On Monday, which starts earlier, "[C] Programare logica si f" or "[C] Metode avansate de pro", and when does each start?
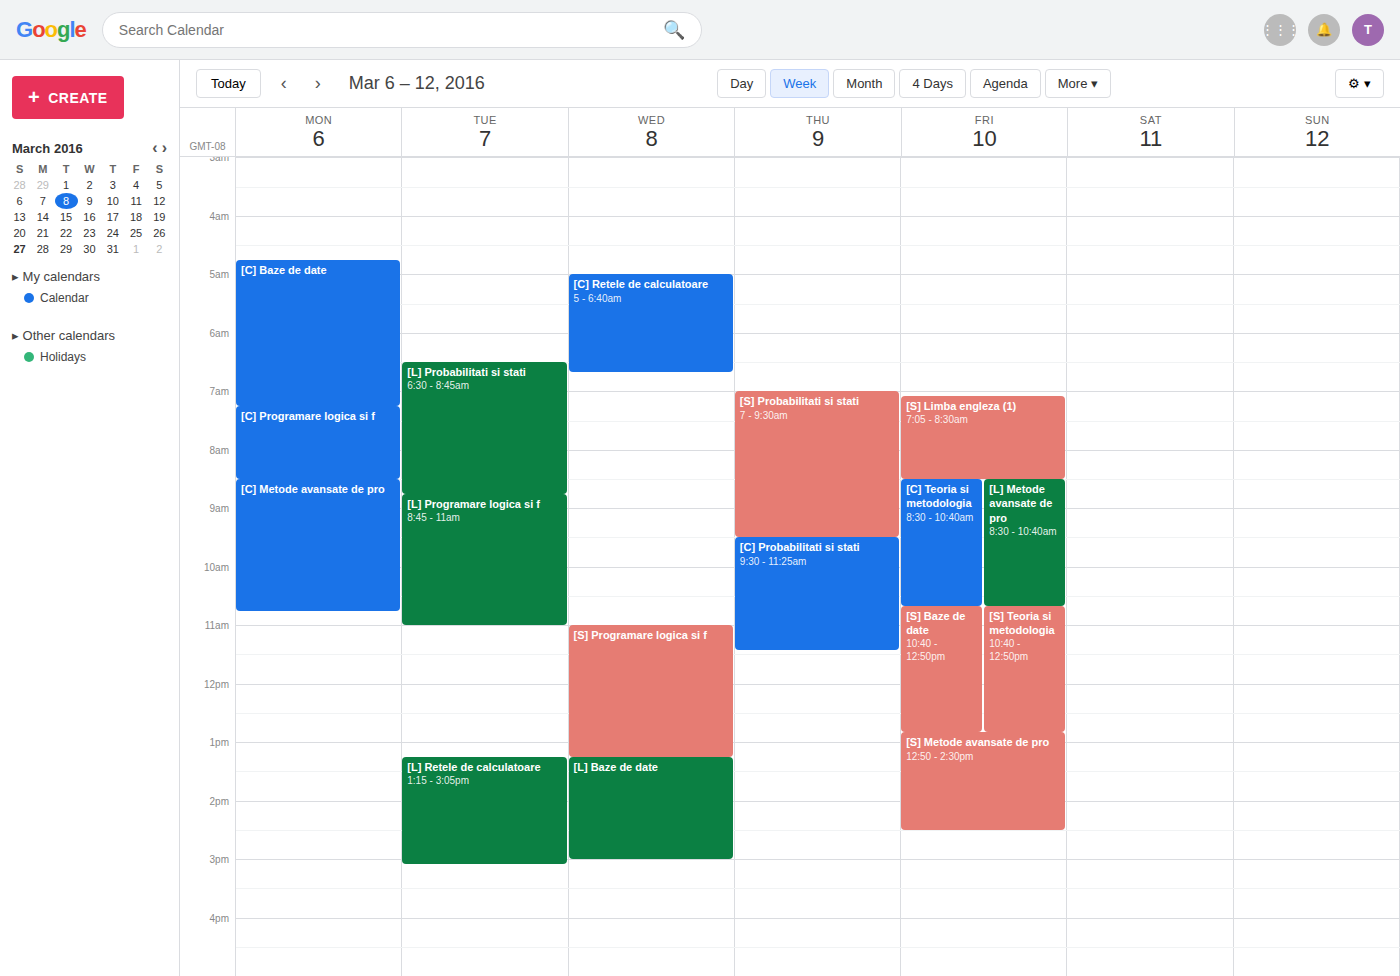
"[C] Programare logica si f" 7:15 AM; "[C] Metode avansate de pro" 8:30 AM.